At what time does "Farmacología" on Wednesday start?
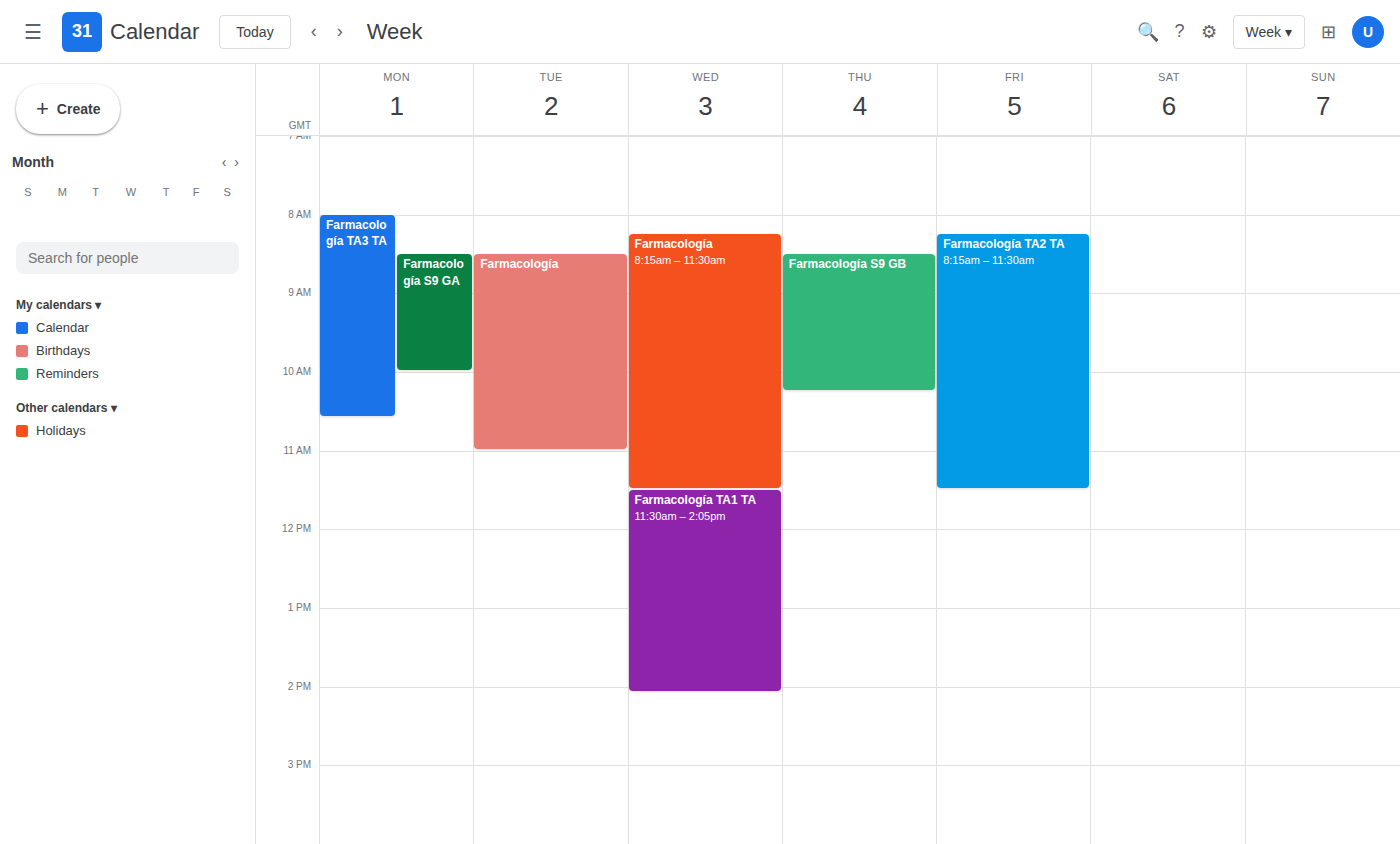
8:15 AM